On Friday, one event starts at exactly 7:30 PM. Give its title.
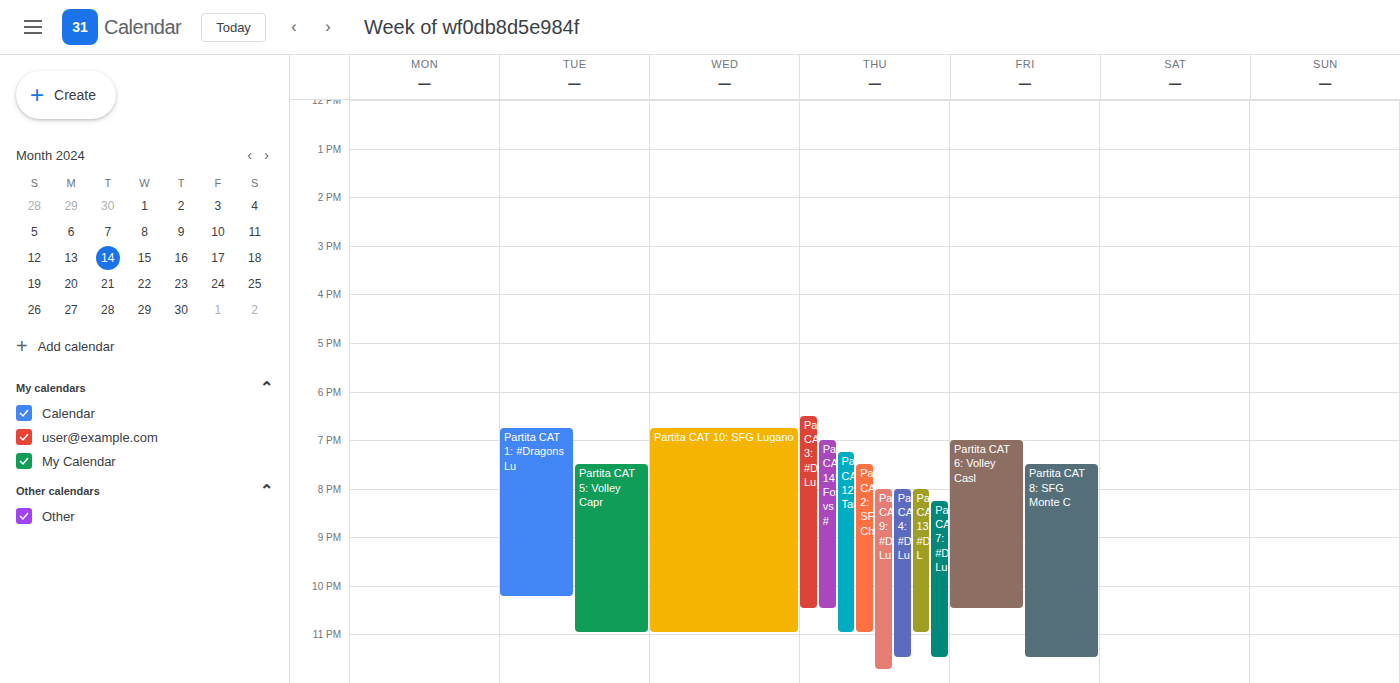
"Partita CAT 8: SFG Monte C"